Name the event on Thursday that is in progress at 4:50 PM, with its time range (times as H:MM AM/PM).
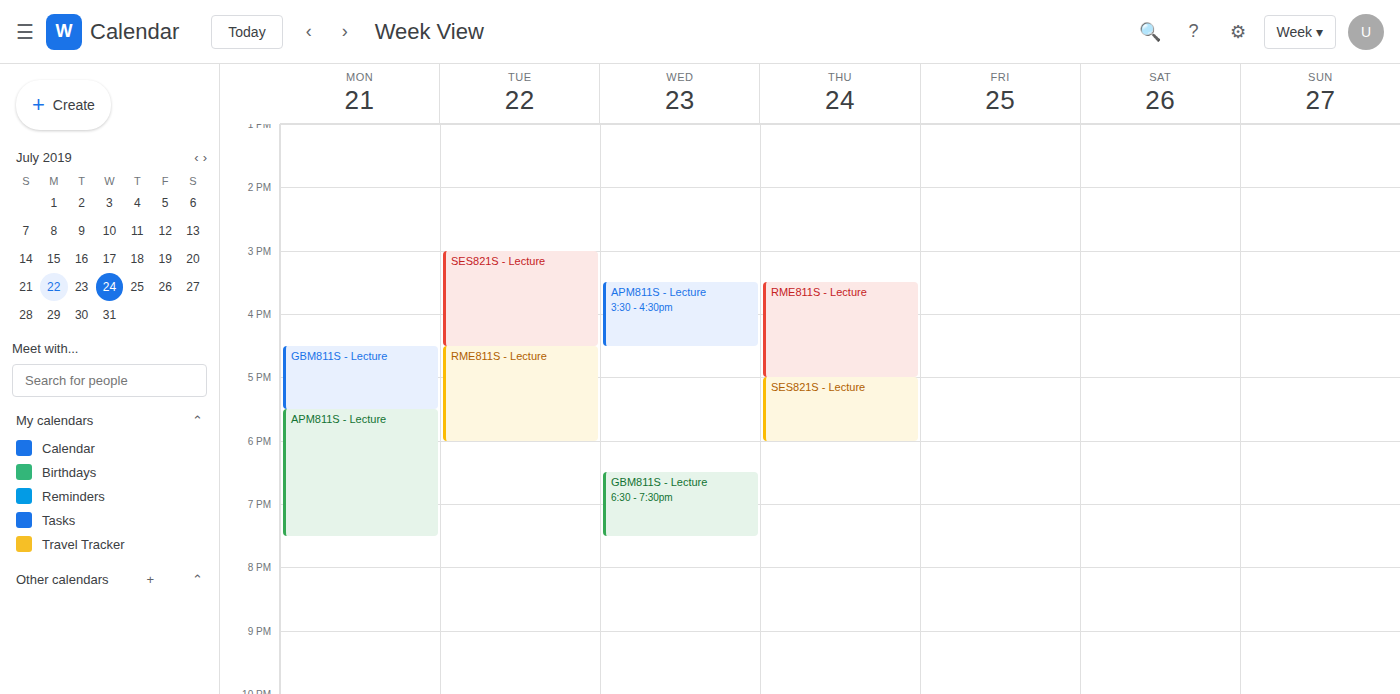
"RME811S - Lecture", 3:30 PM to 5:00 PM